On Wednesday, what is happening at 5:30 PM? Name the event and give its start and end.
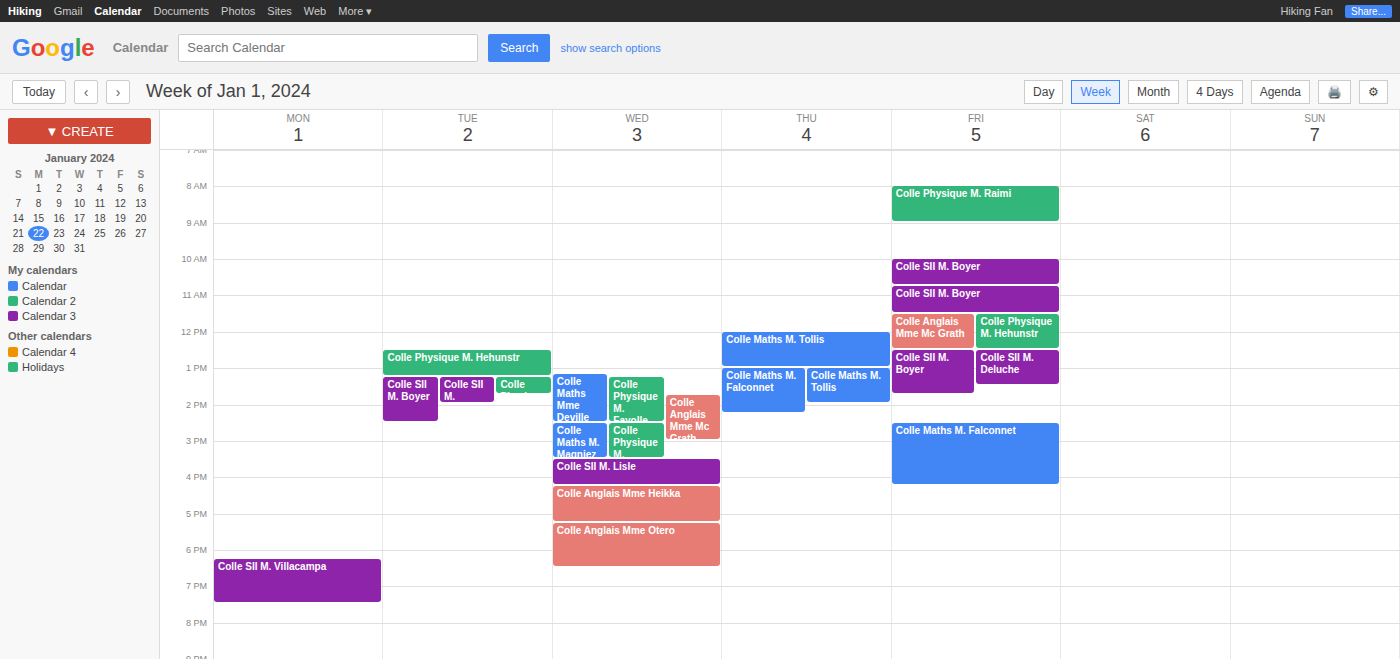
"Colle Anglais Mme Otero", 5:15 PM to 6:30 PM